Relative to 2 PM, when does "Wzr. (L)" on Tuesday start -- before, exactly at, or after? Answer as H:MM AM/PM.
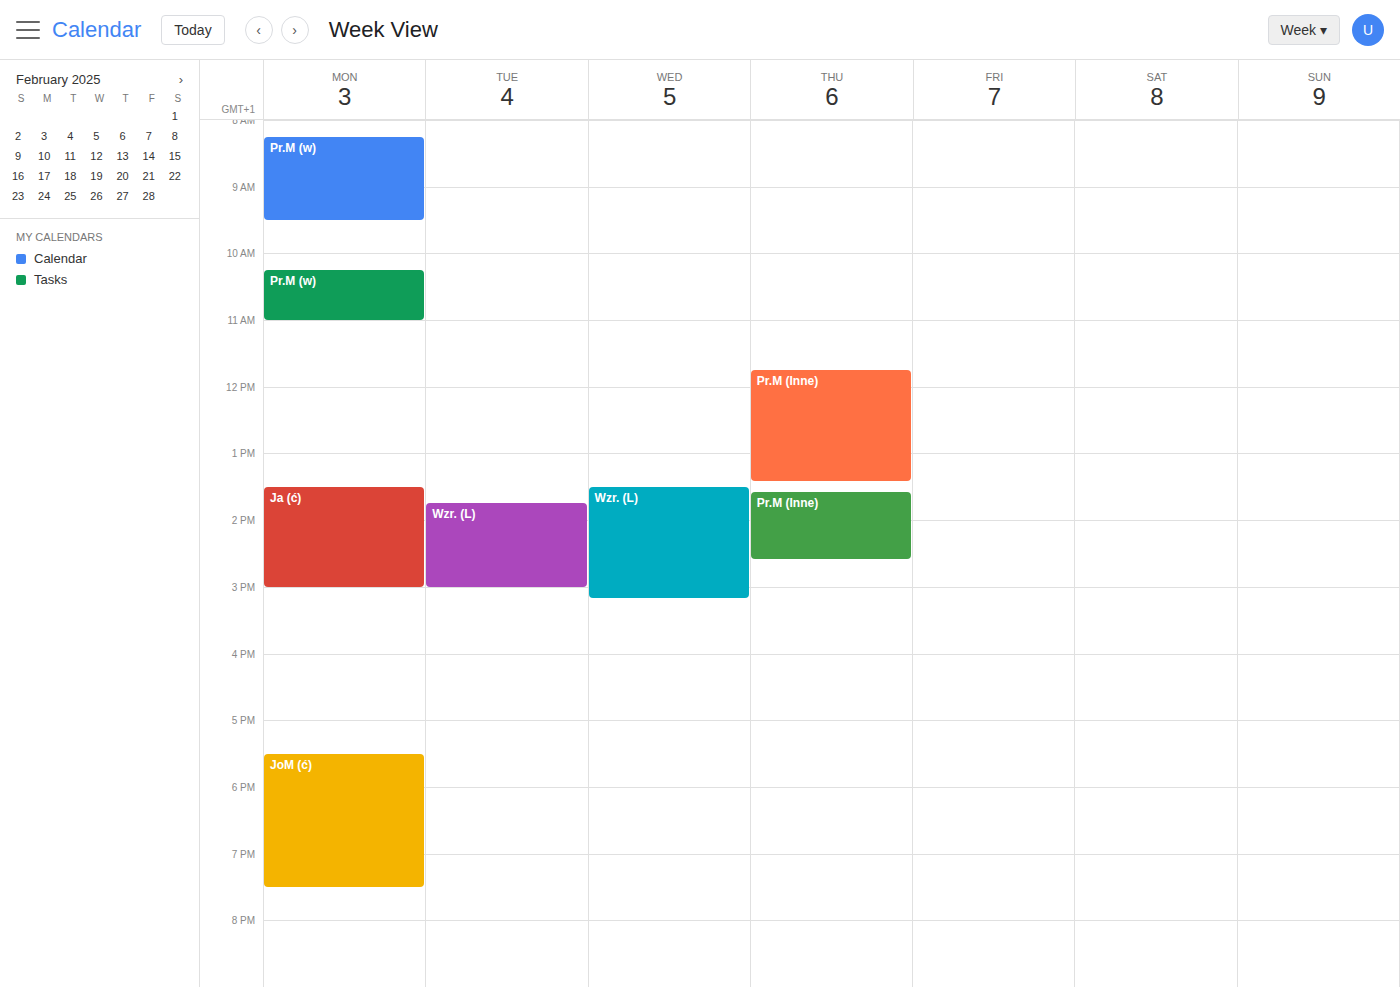
1:45 PM -- before 2 PM, 15 minutes above the 2 PM line.